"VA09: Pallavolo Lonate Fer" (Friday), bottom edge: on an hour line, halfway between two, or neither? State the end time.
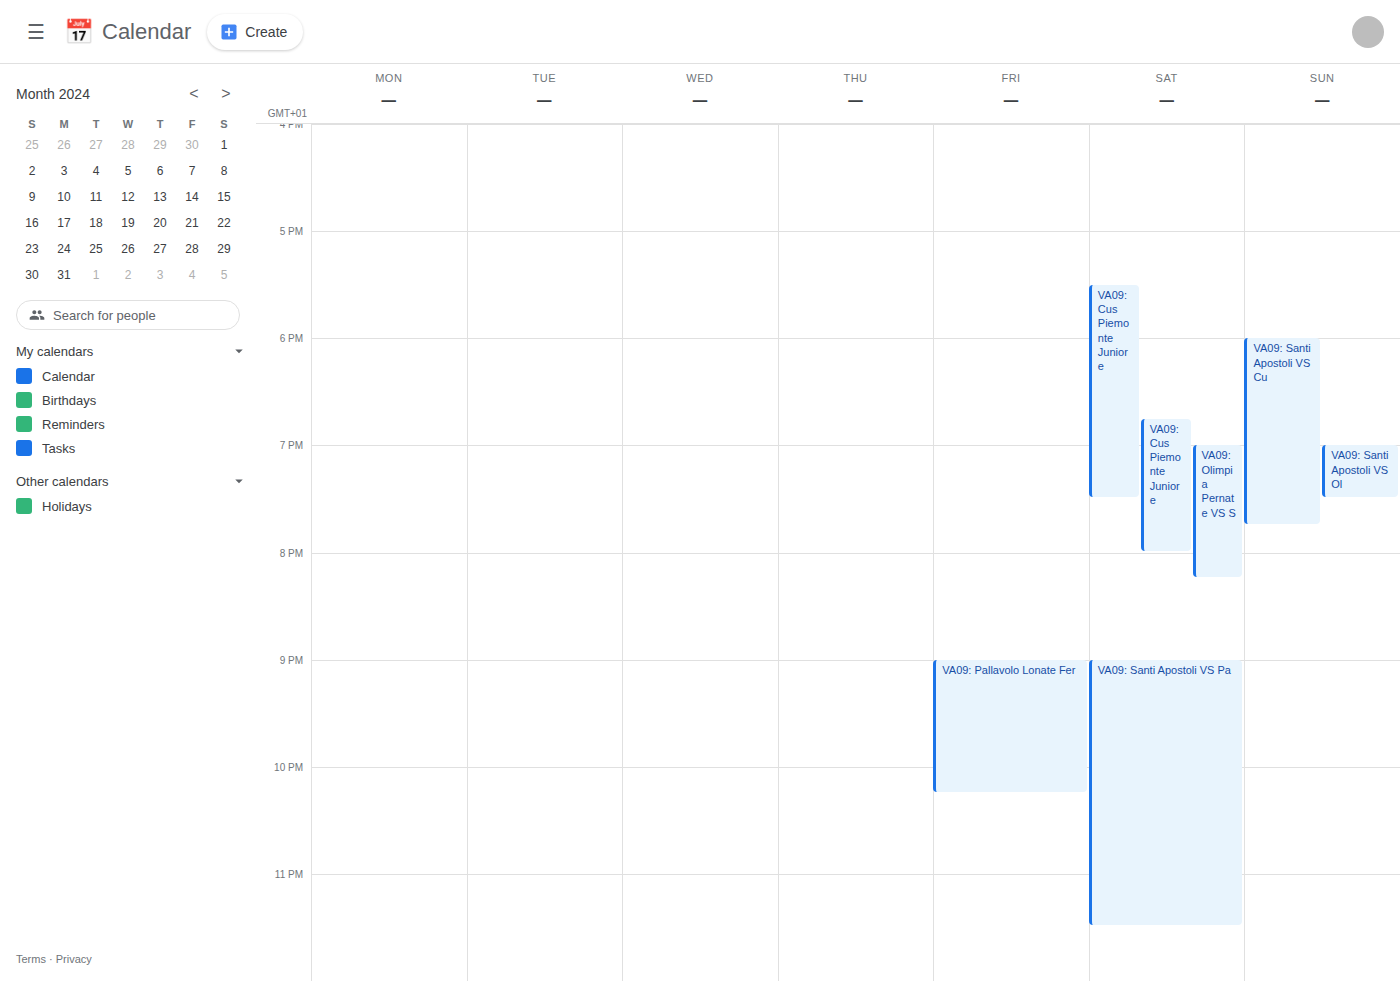
10:15 PM -- neither: a quarter of the way from the 10 PM line to the 11 PM line.